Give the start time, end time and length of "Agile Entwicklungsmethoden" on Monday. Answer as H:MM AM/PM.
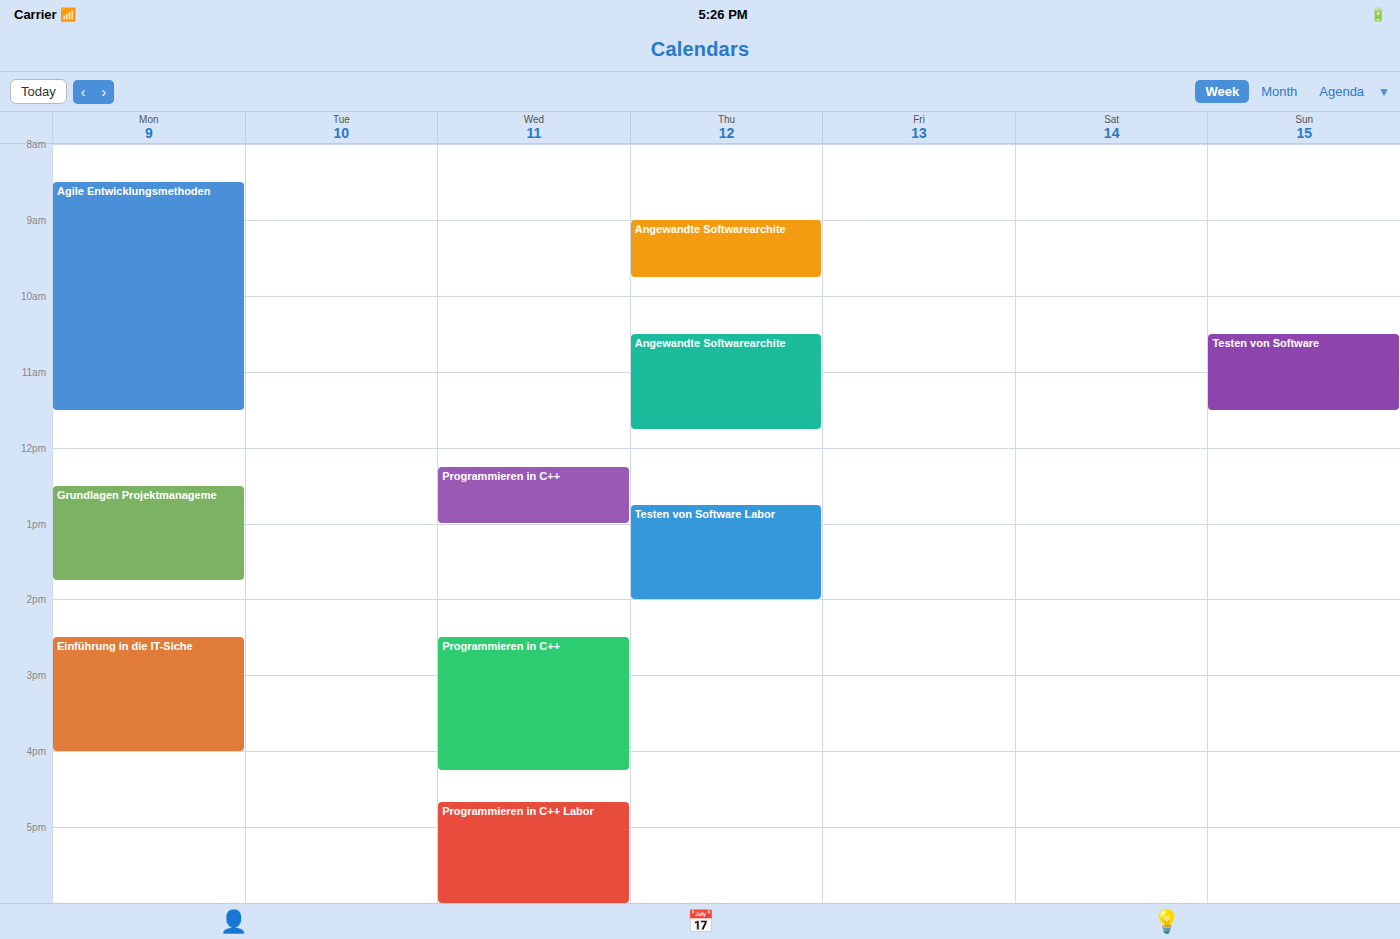
8:30 AM to 11:30 AM, 3 hours